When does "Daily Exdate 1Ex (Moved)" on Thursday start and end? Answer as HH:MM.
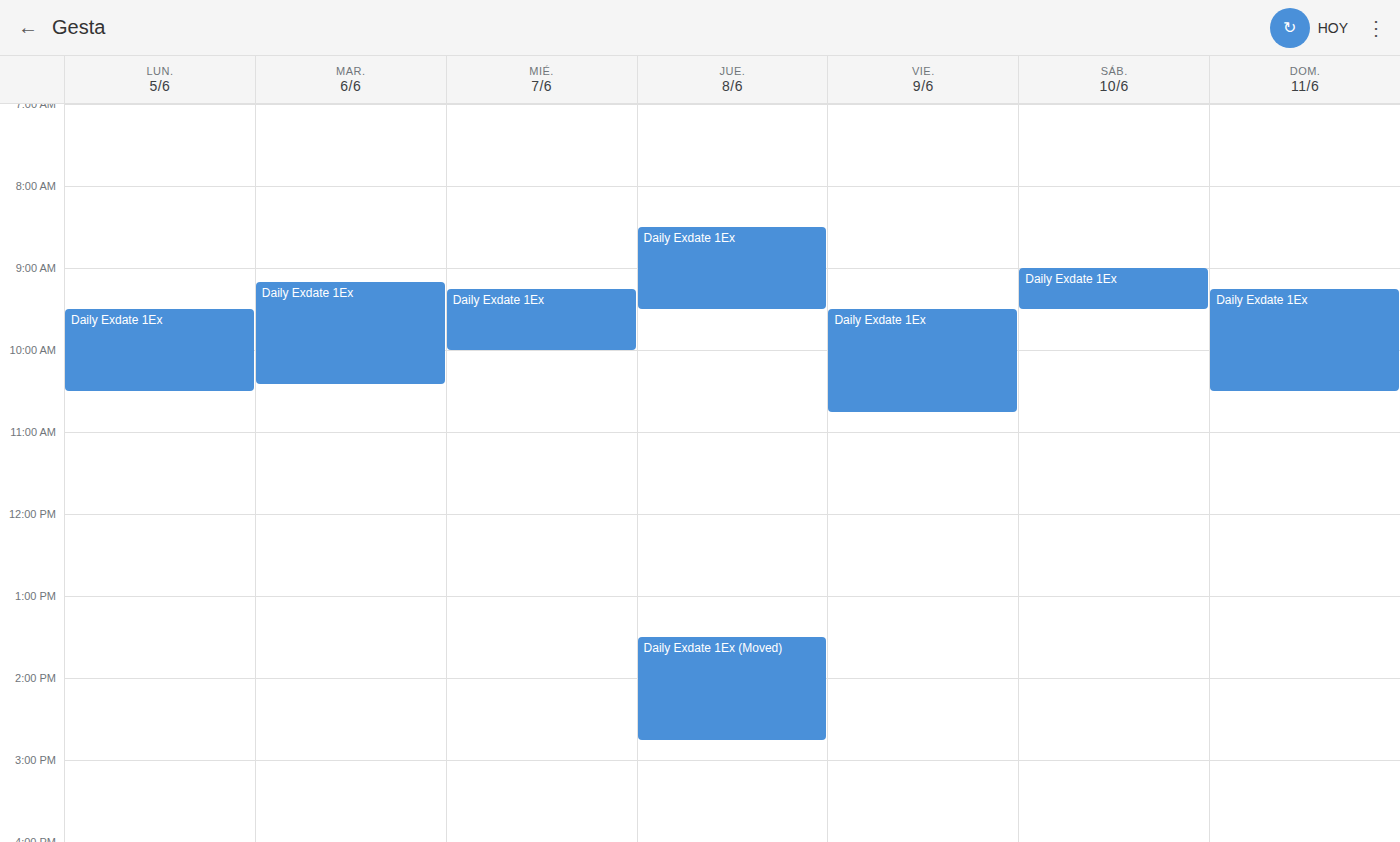
13:30 to 14:45